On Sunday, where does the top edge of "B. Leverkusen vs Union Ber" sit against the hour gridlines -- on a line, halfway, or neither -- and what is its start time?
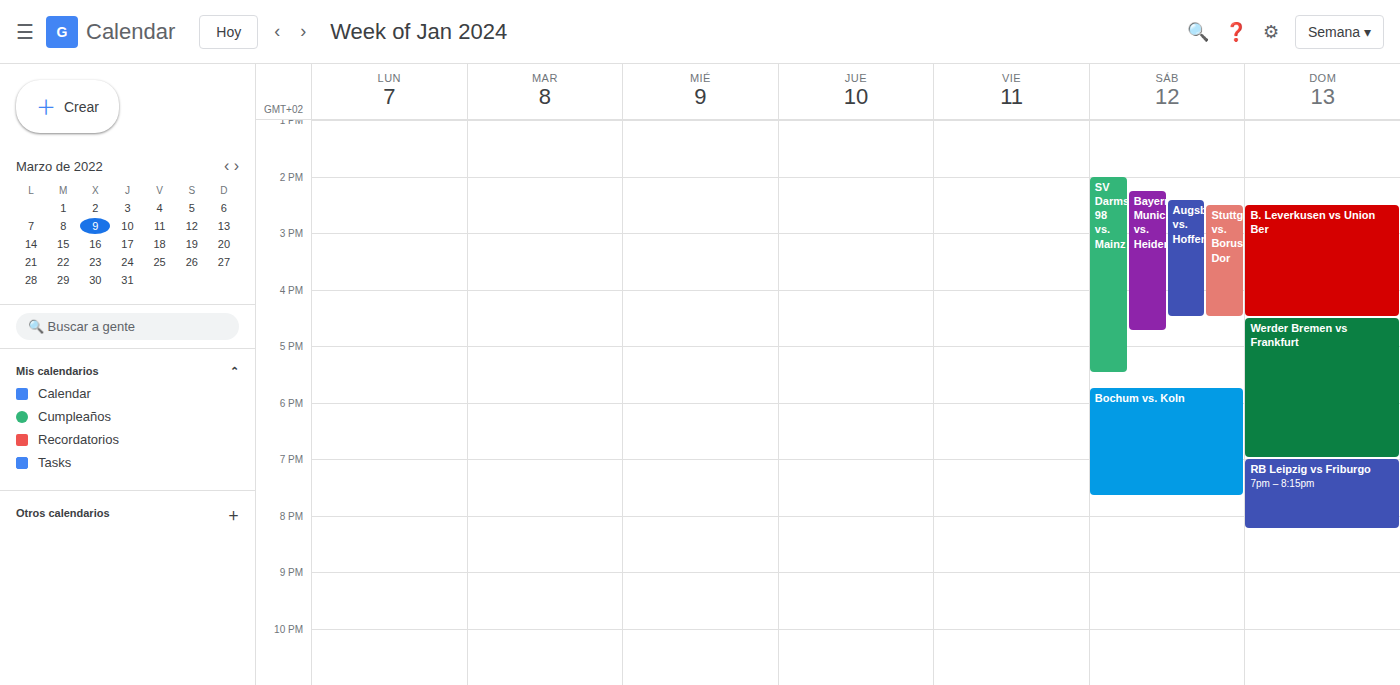
14:30 -- halfway between the 14:00 and 15:00 lines.